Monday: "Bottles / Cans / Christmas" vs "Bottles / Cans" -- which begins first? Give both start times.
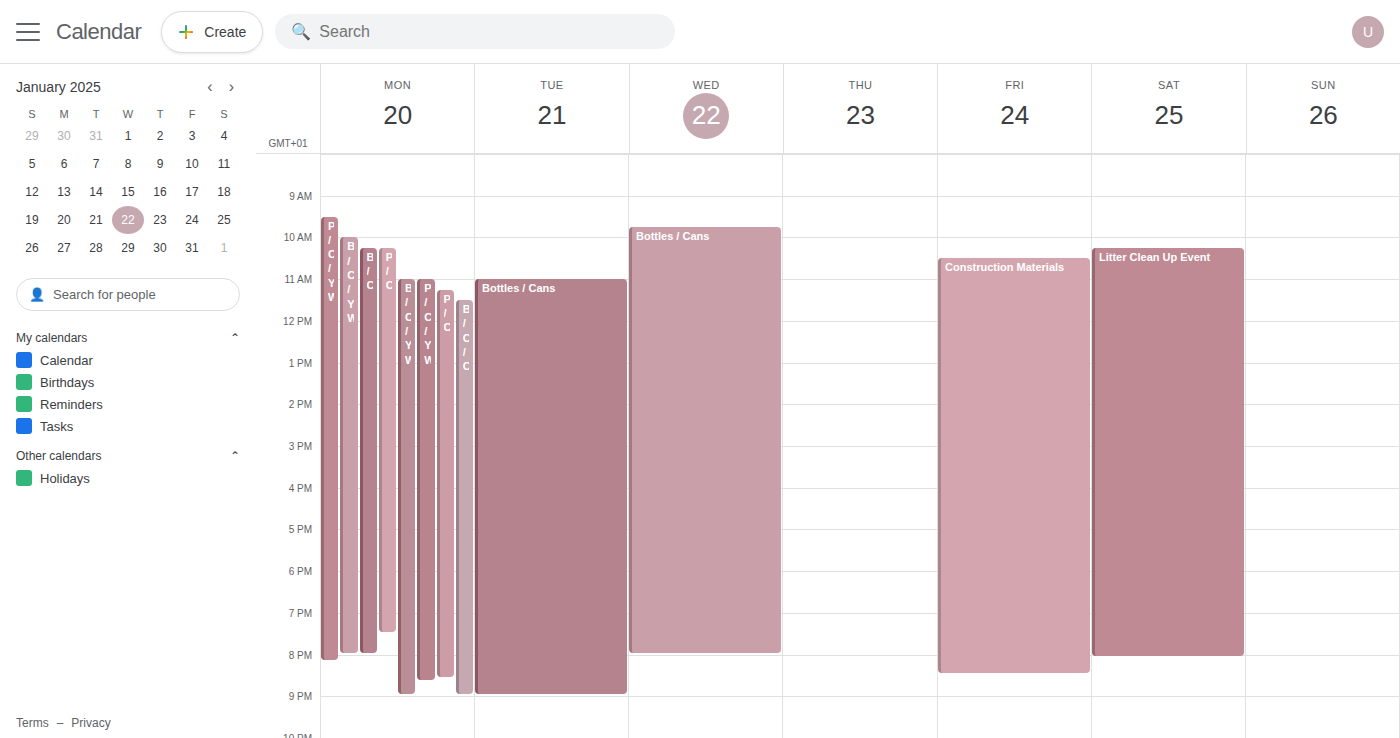
"Bottles / Cans" 10:15 AM; "Bottles / Cans / Christmas" 11:30 AM.